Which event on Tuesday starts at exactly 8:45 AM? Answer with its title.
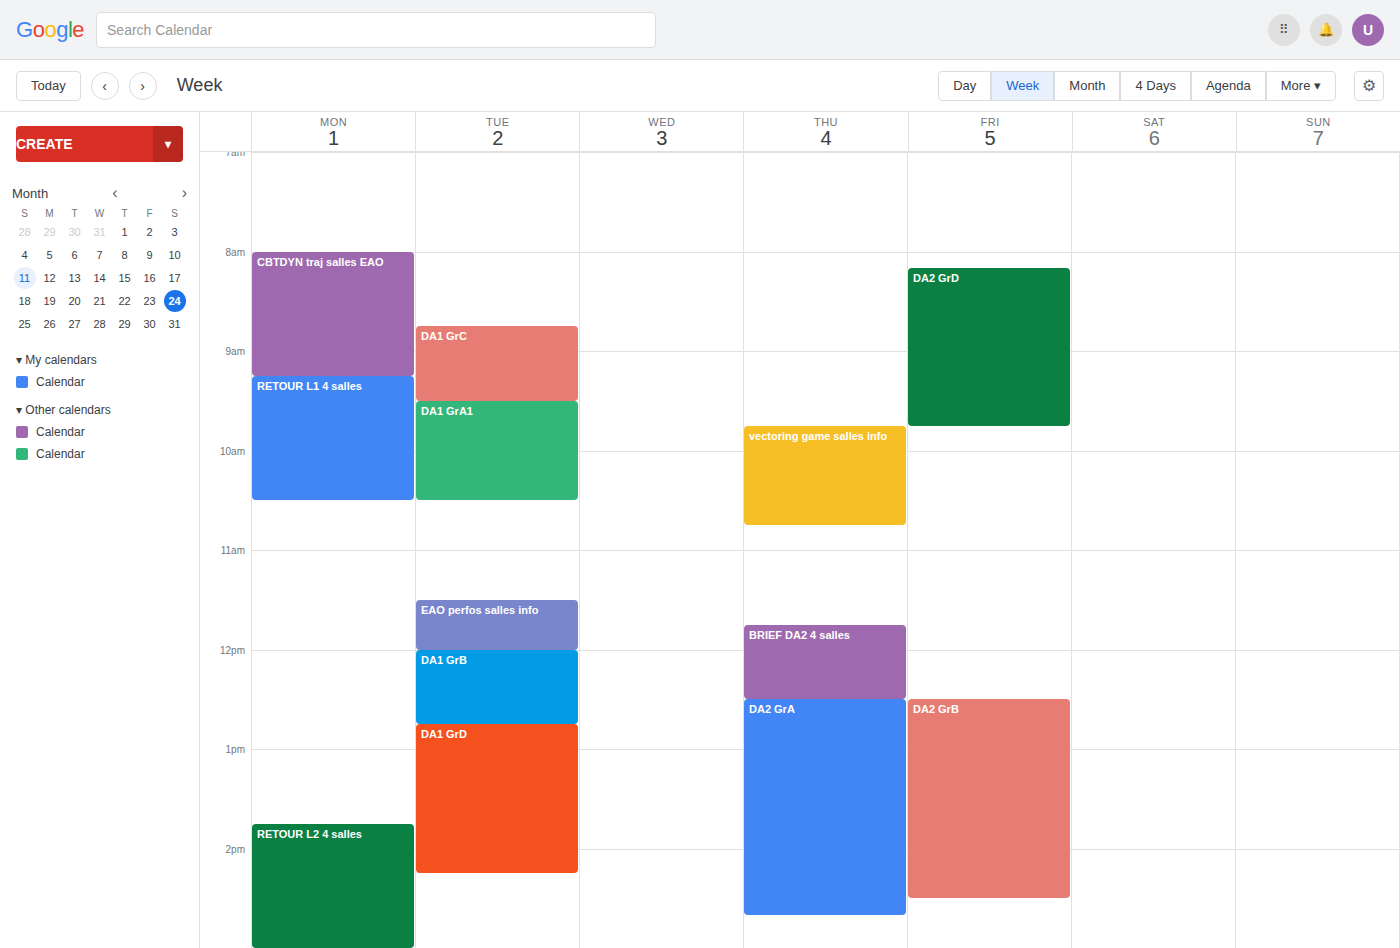
"DA1 GrC"